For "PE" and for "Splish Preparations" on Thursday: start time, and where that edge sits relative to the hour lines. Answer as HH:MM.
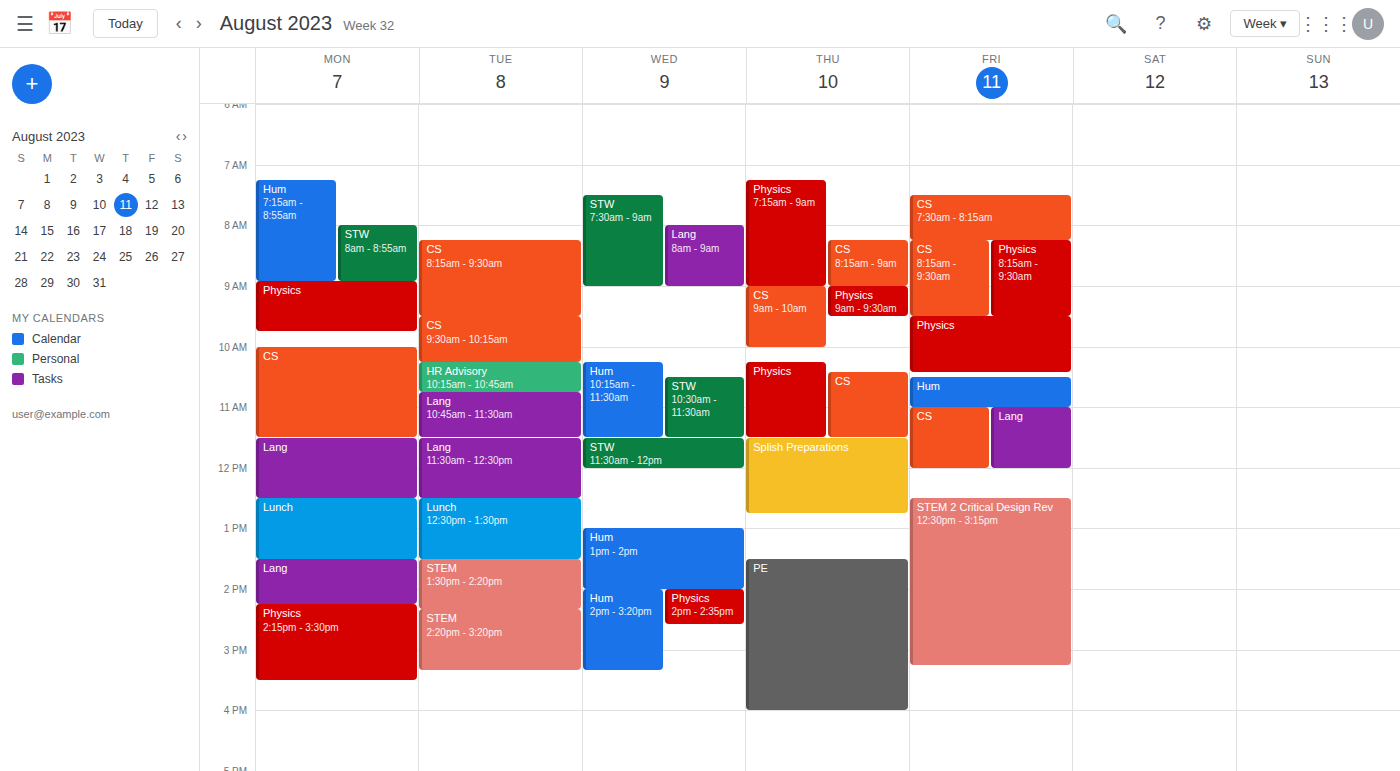
"PE": 13:30, halfway between the 13:00 and 14:00 lines. "Splish Preparations": 11:30, halfway between the 11:00 and 12:00 lines.